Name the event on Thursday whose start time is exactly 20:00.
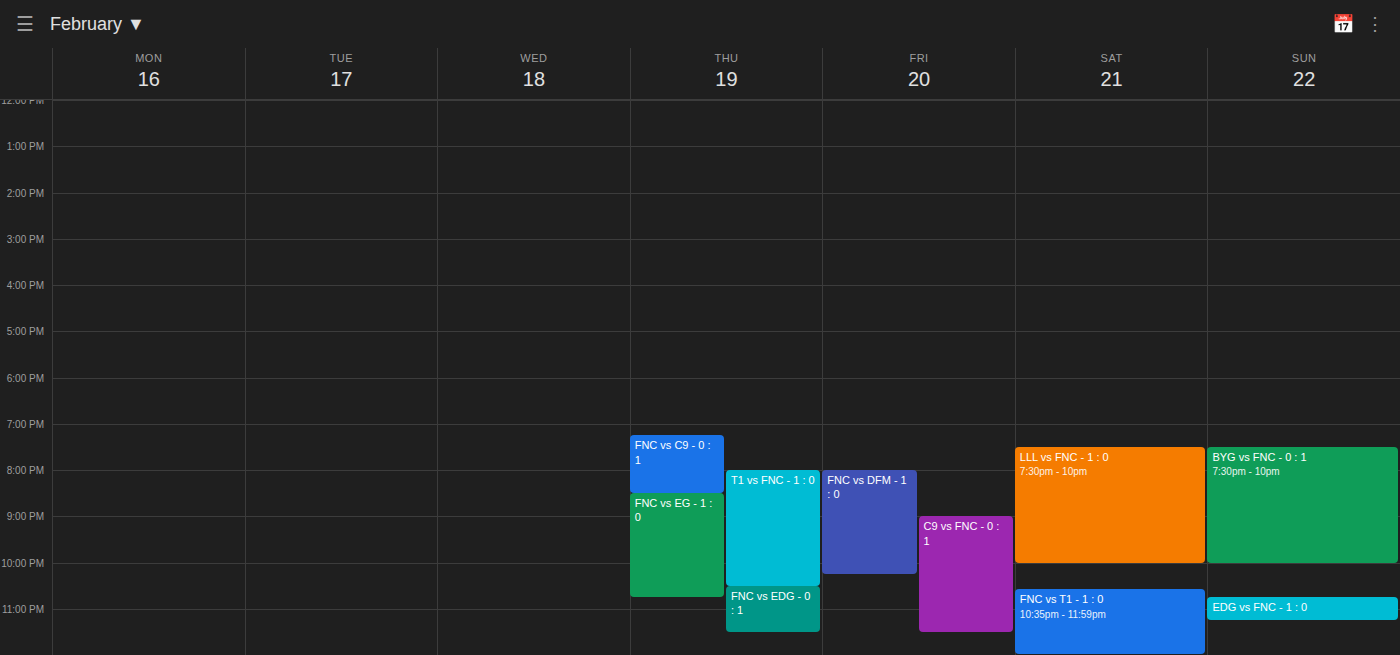
"T1 vs FNC - 1 : 0"